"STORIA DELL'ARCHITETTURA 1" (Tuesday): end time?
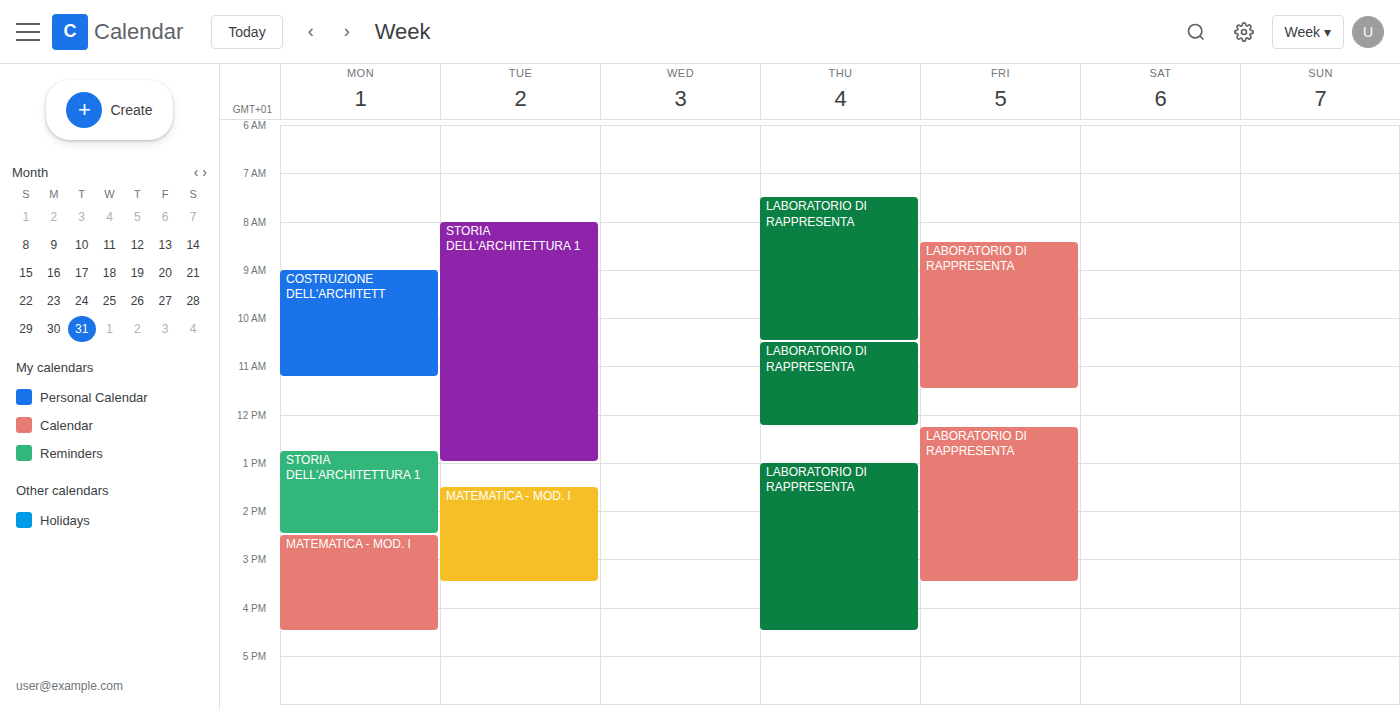
1:00 PM